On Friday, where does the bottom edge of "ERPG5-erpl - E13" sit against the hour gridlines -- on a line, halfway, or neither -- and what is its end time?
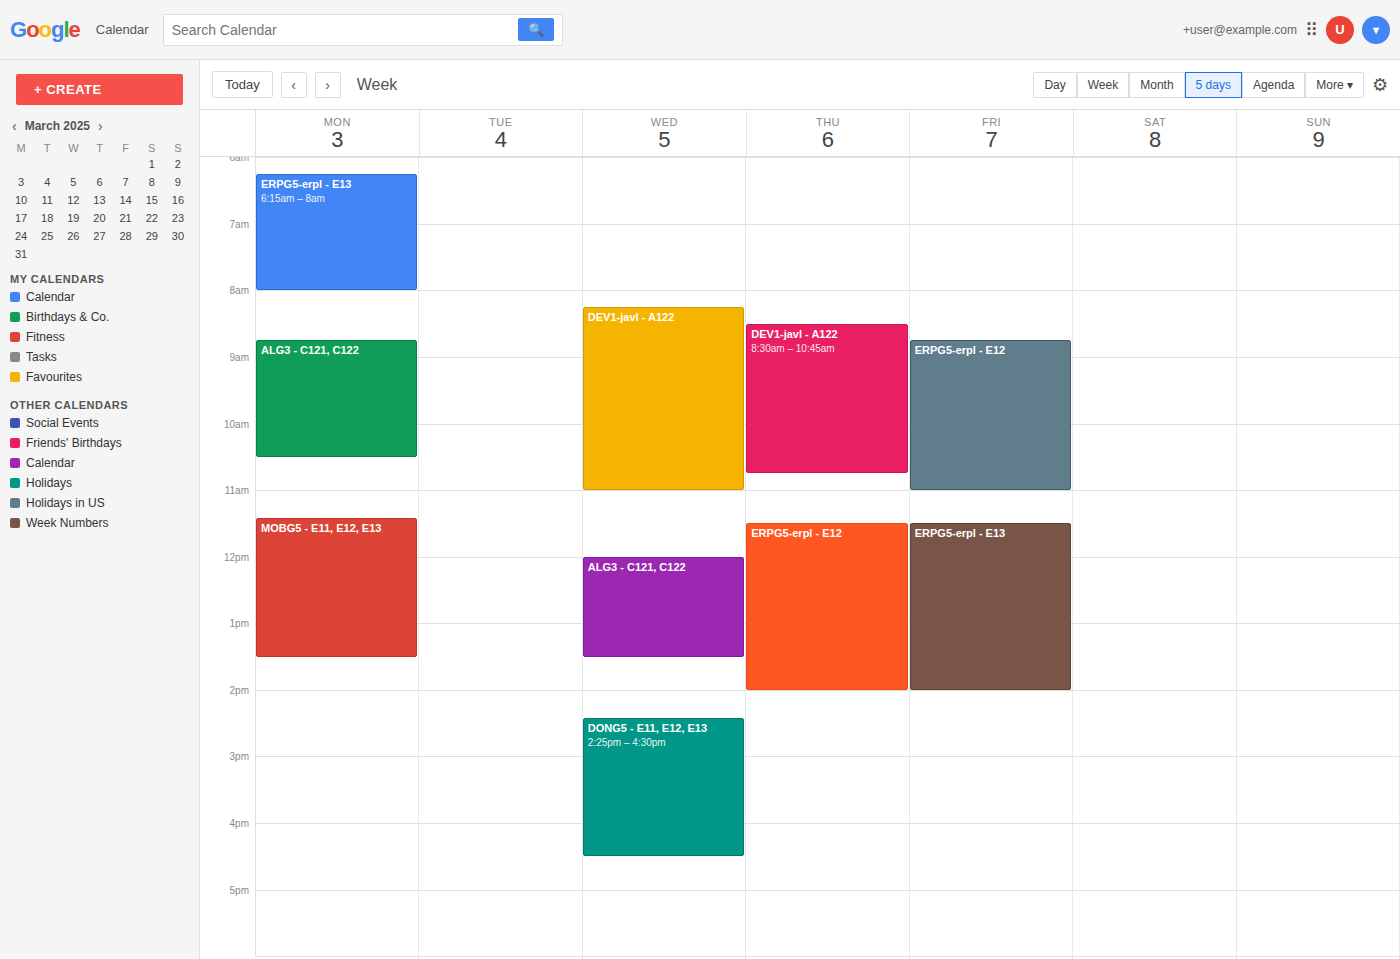
14:00 -- exactly on the 14:00 line.